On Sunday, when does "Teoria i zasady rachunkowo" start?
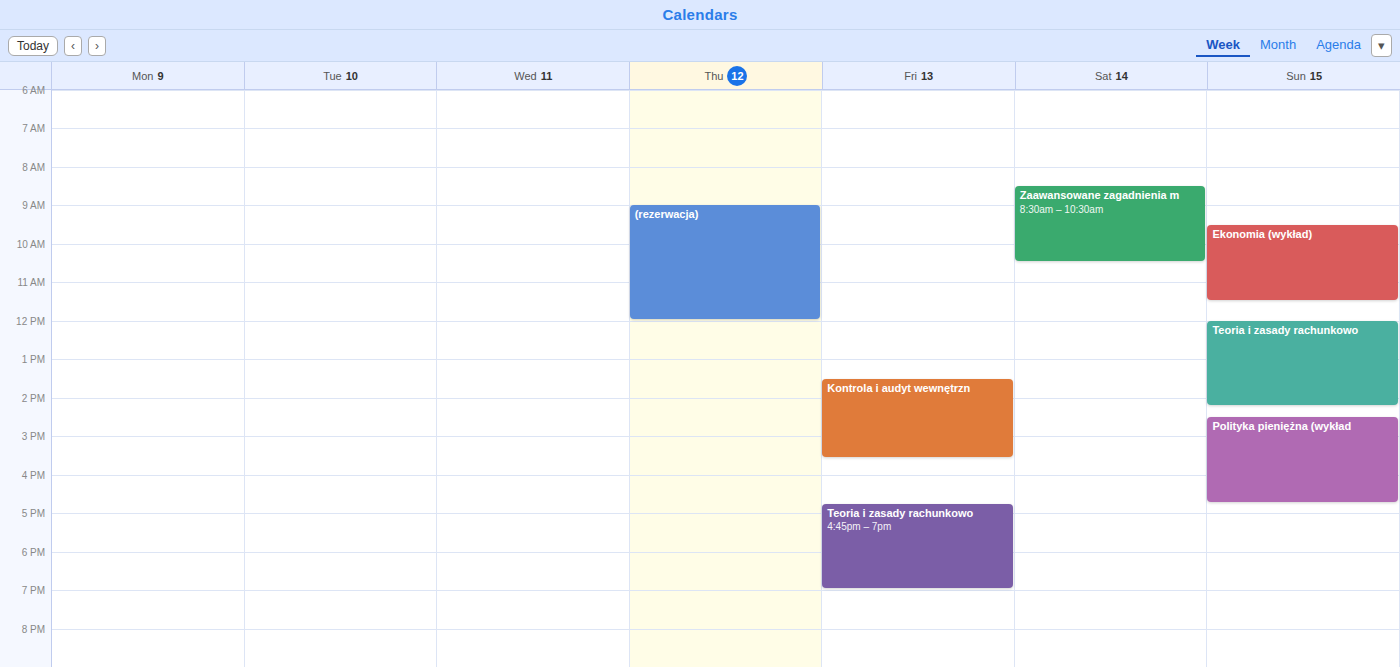
12:00